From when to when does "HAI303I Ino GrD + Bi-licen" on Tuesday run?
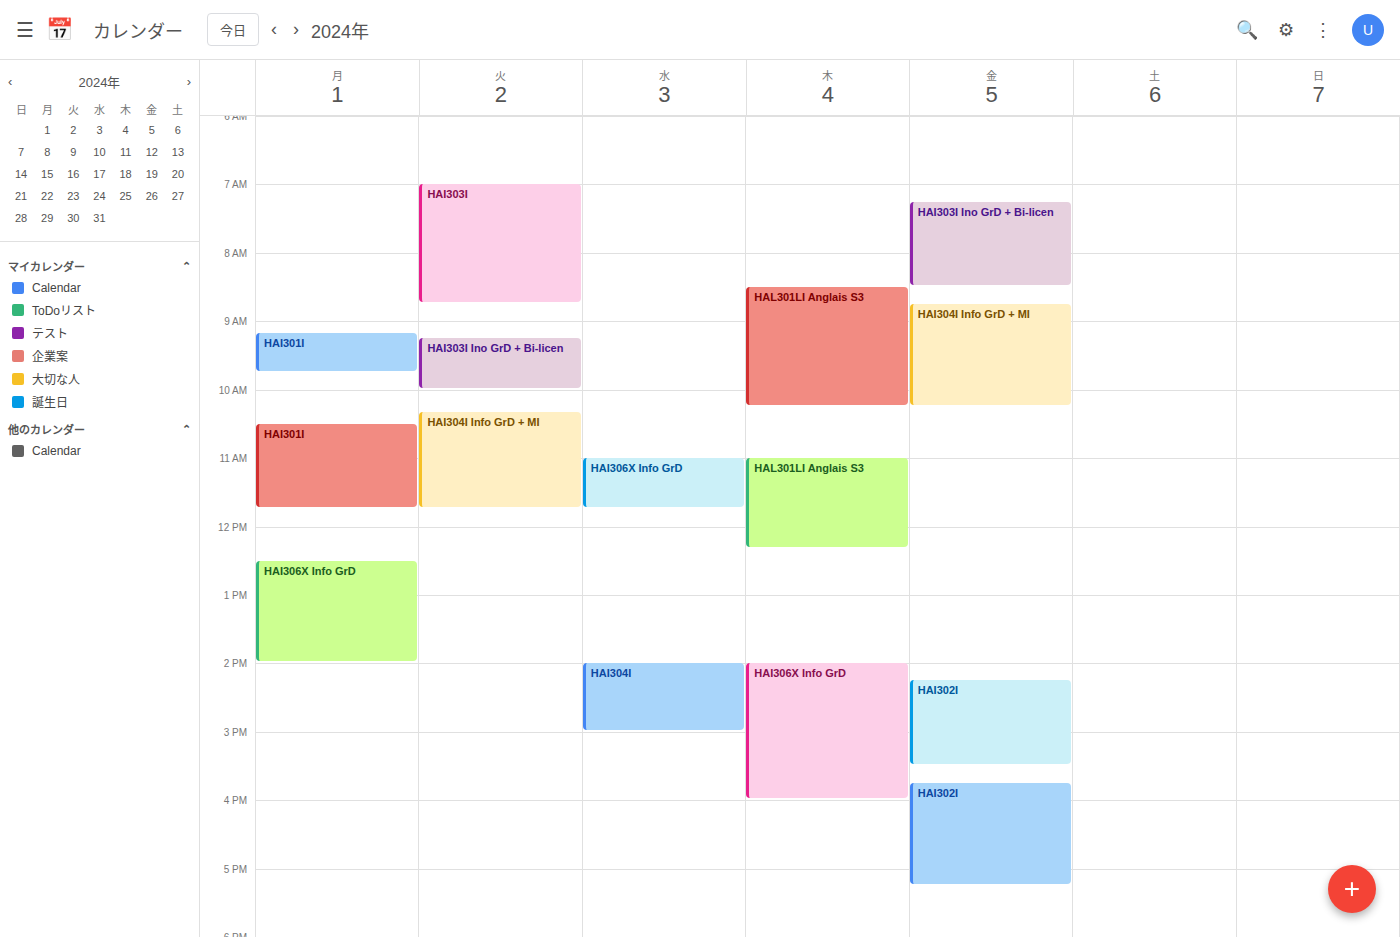
9:15 AM to 10:00 AM